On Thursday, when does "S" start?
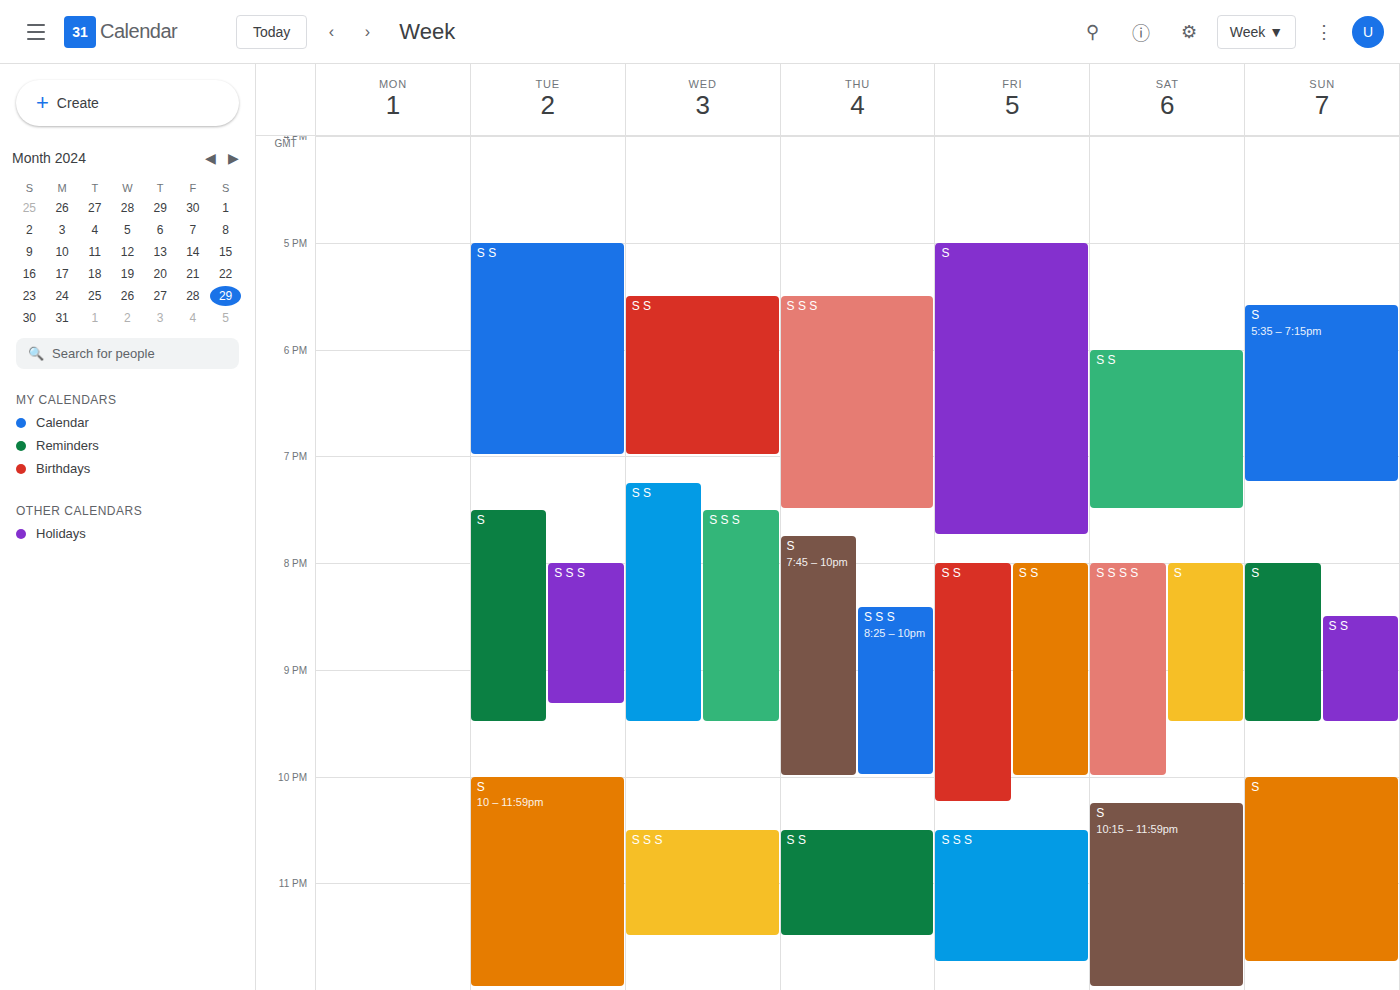
7:45 PM